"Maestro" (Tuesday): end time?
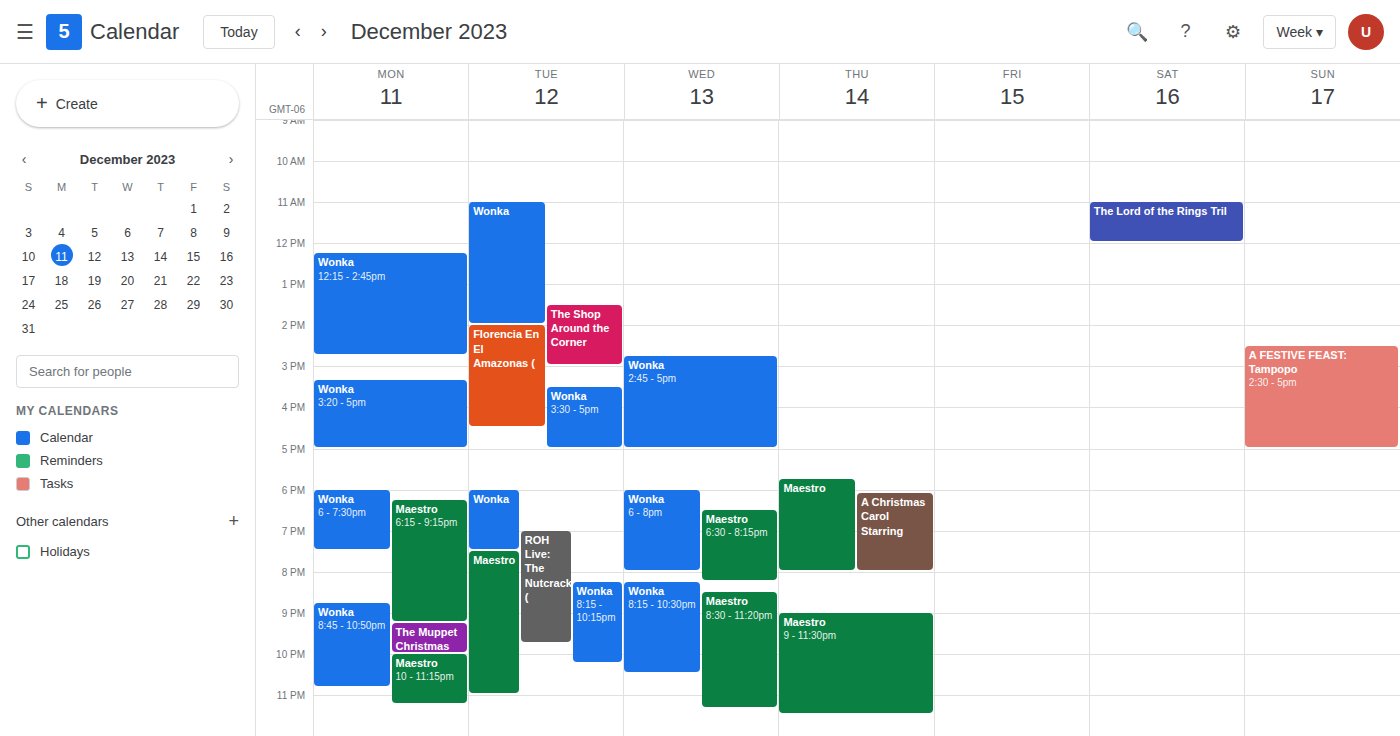
11:00 PM